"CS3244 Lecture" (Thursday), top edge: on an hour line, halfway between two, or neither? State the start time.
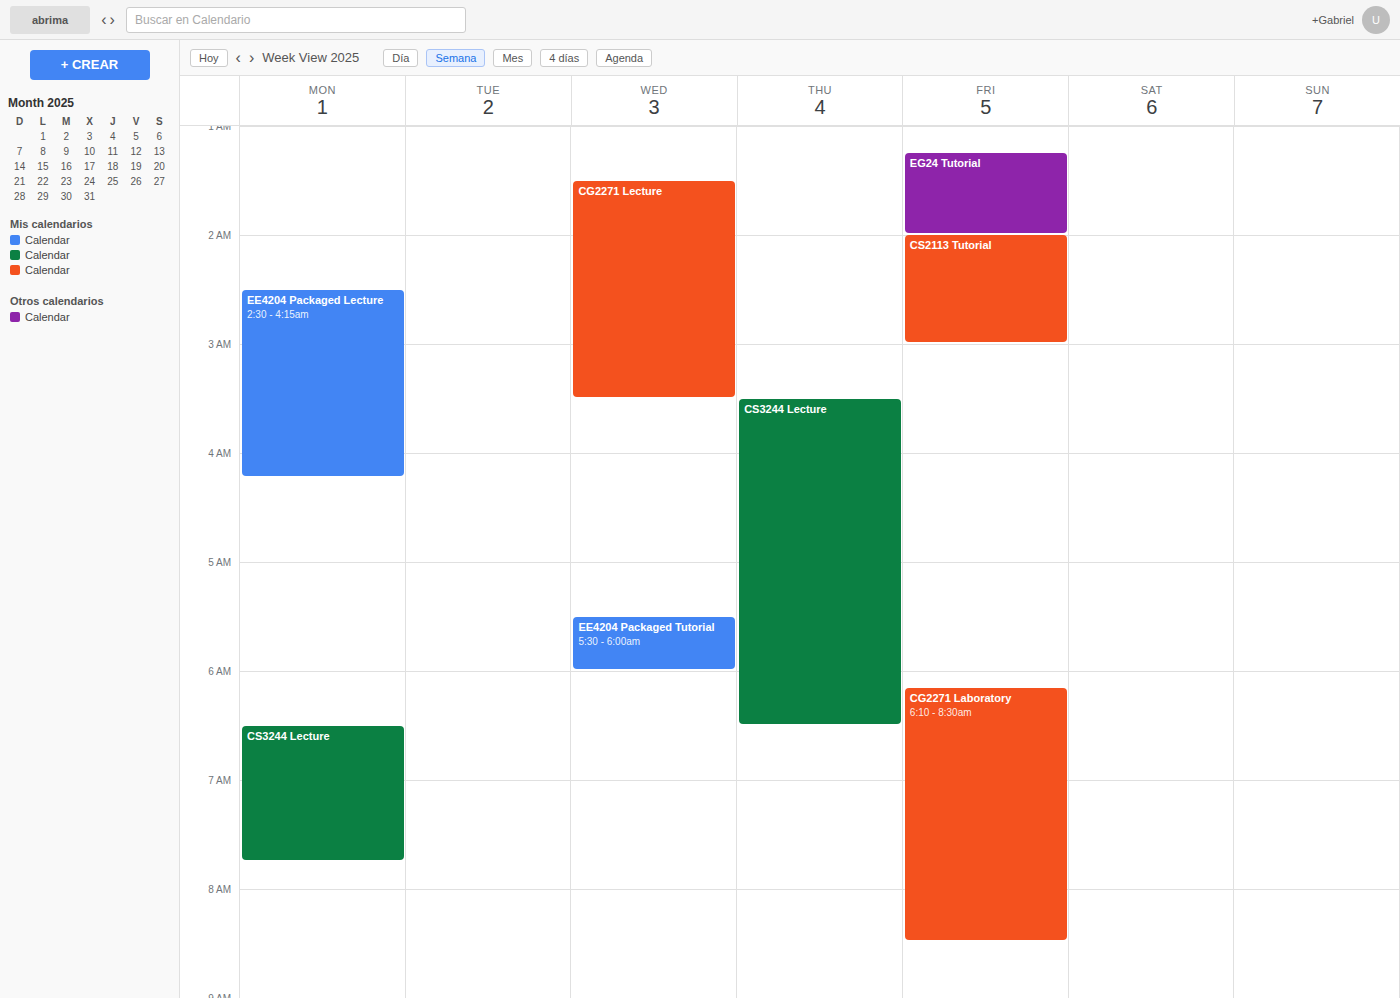
3:30 AM -- halfway between the 3 AM and 4 AM lines.